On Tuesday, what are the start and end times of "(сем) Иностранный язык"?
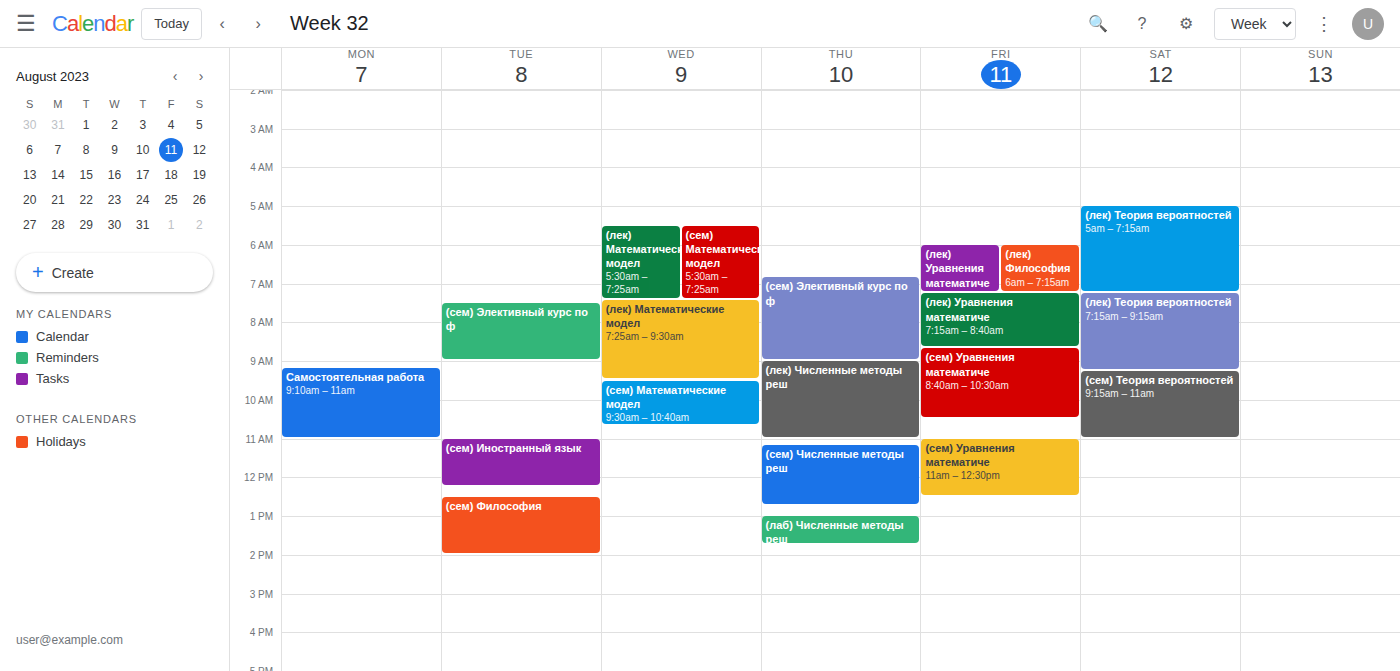
11:00 to 12:15